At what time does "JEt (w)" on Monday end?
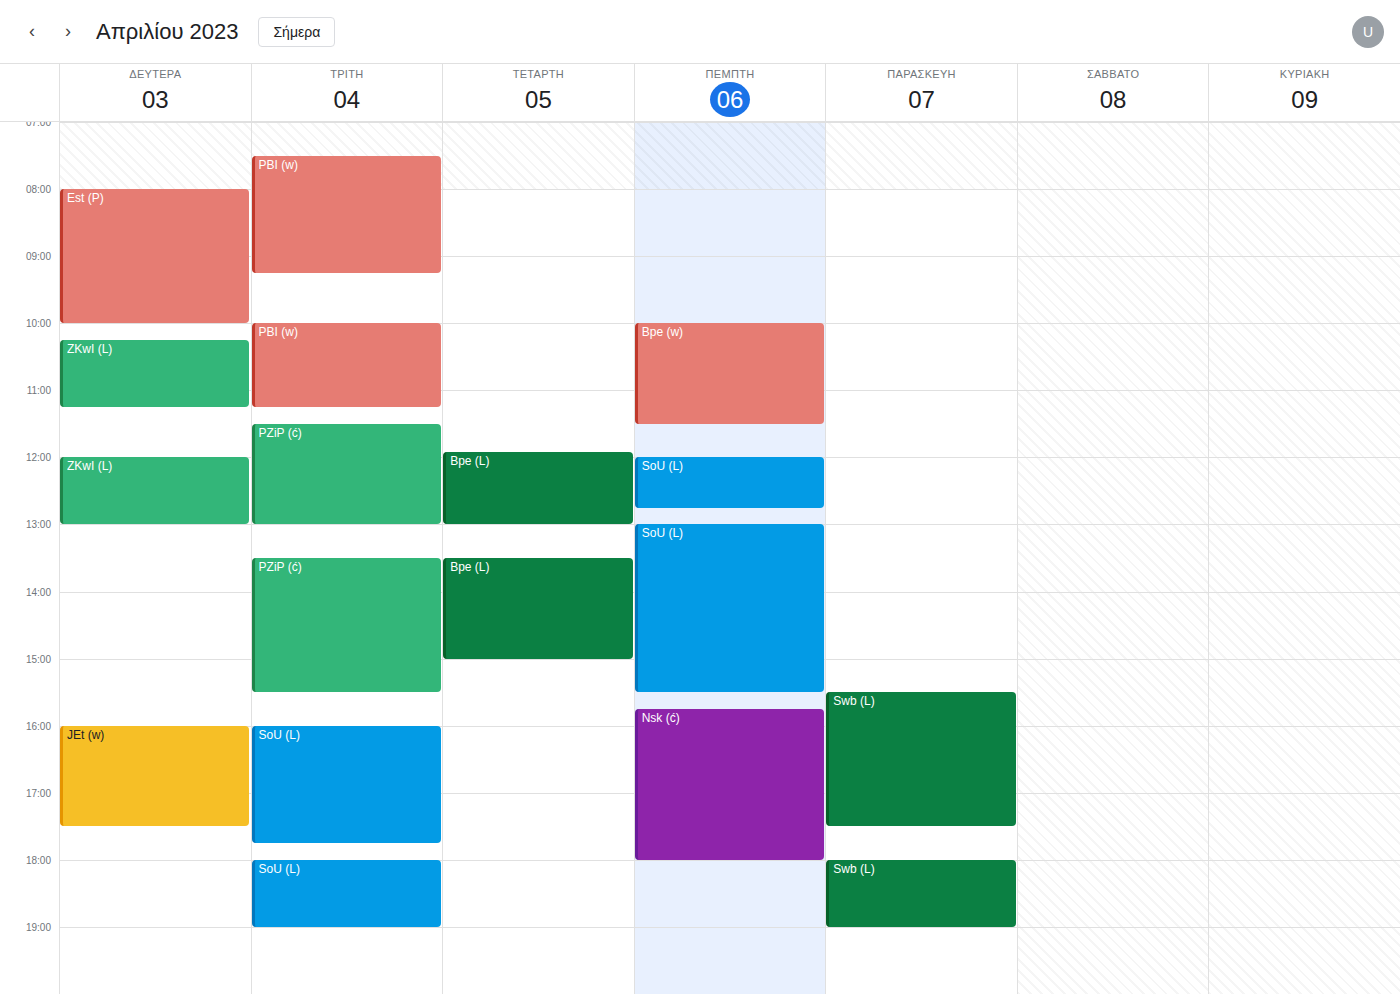
5:30 PM